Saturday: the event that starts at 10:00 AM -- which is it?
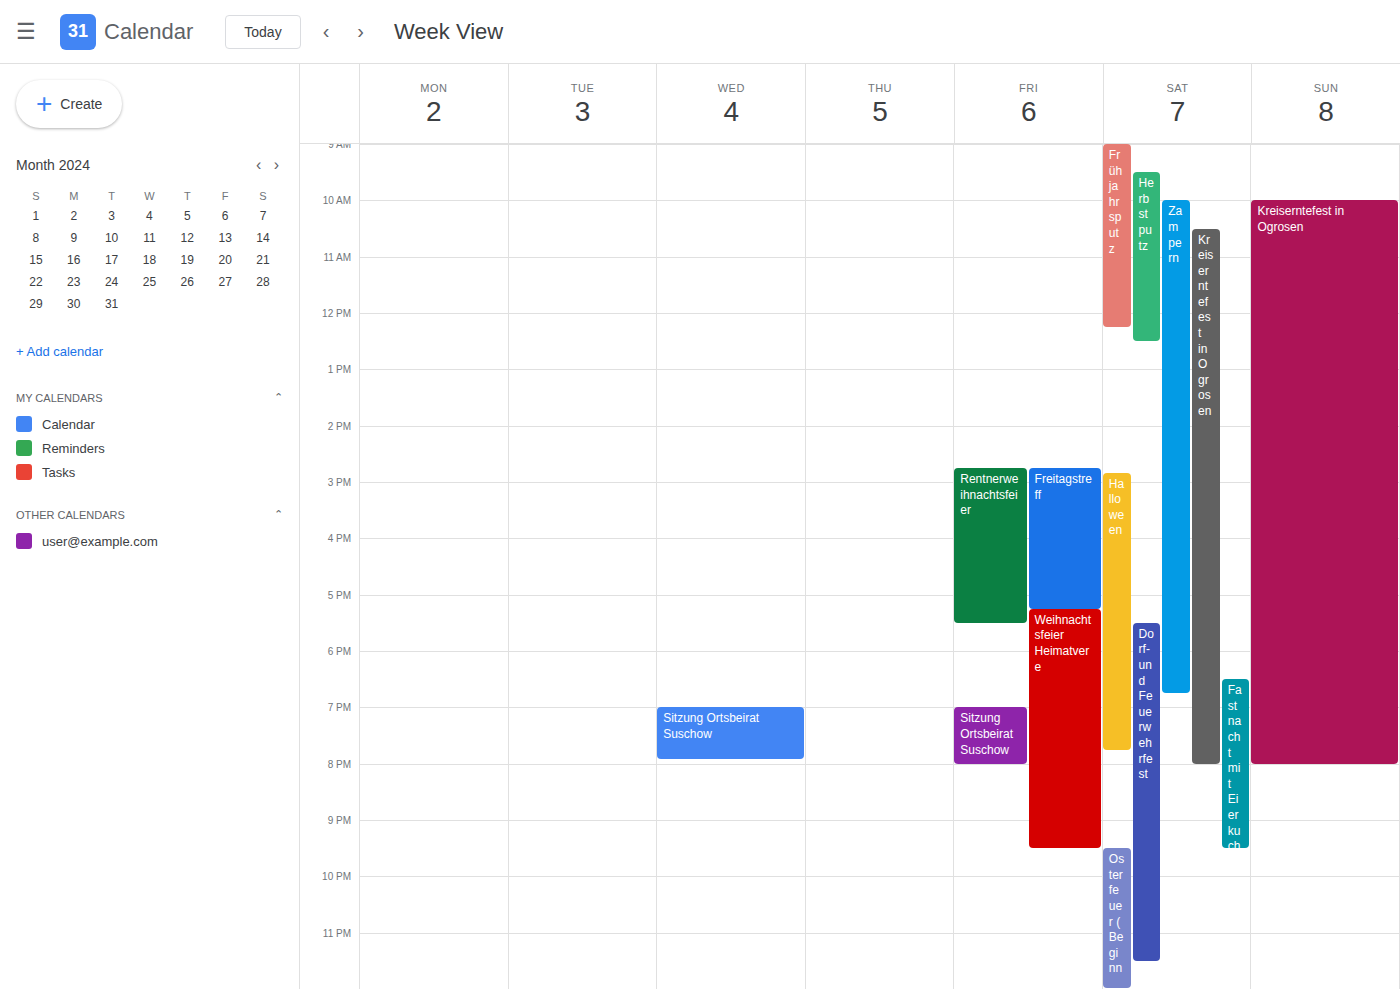
"Zampern"